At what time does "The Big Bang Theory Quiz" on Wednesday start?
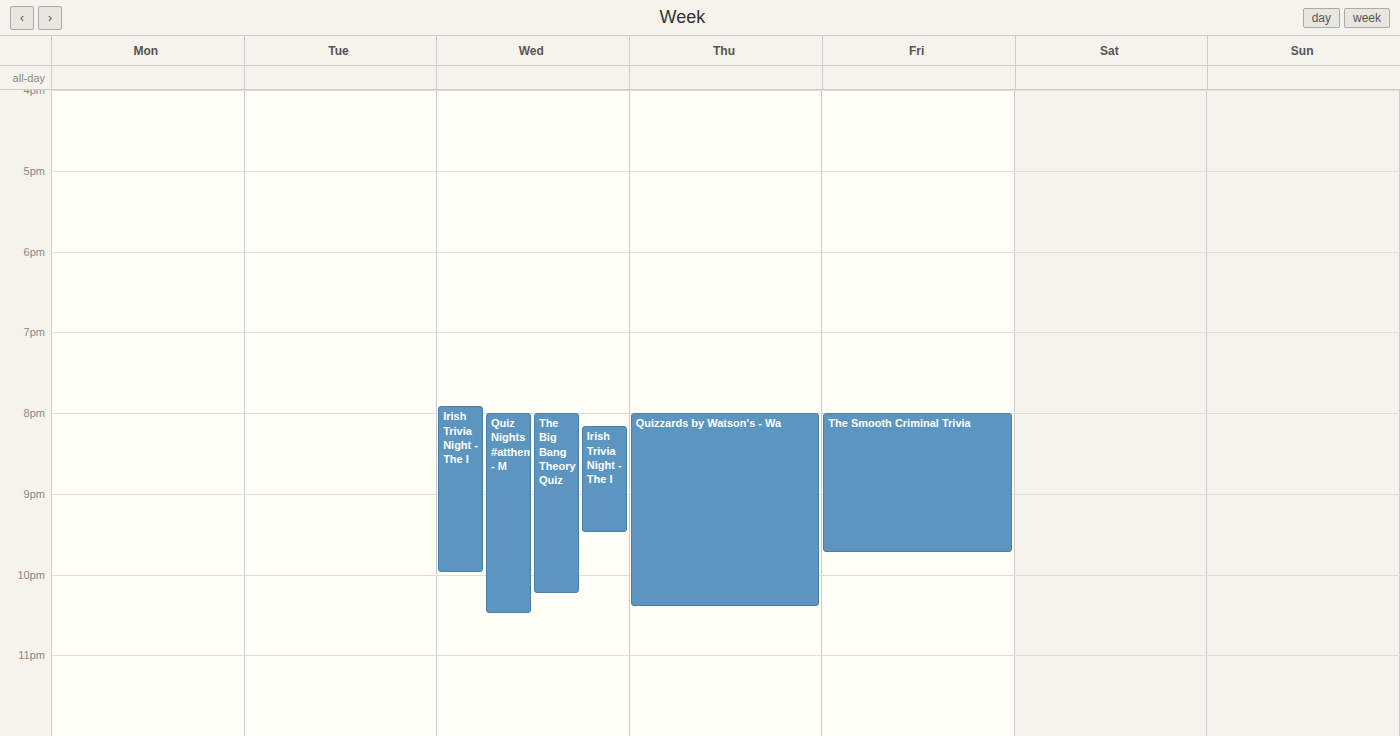
8:00 PM